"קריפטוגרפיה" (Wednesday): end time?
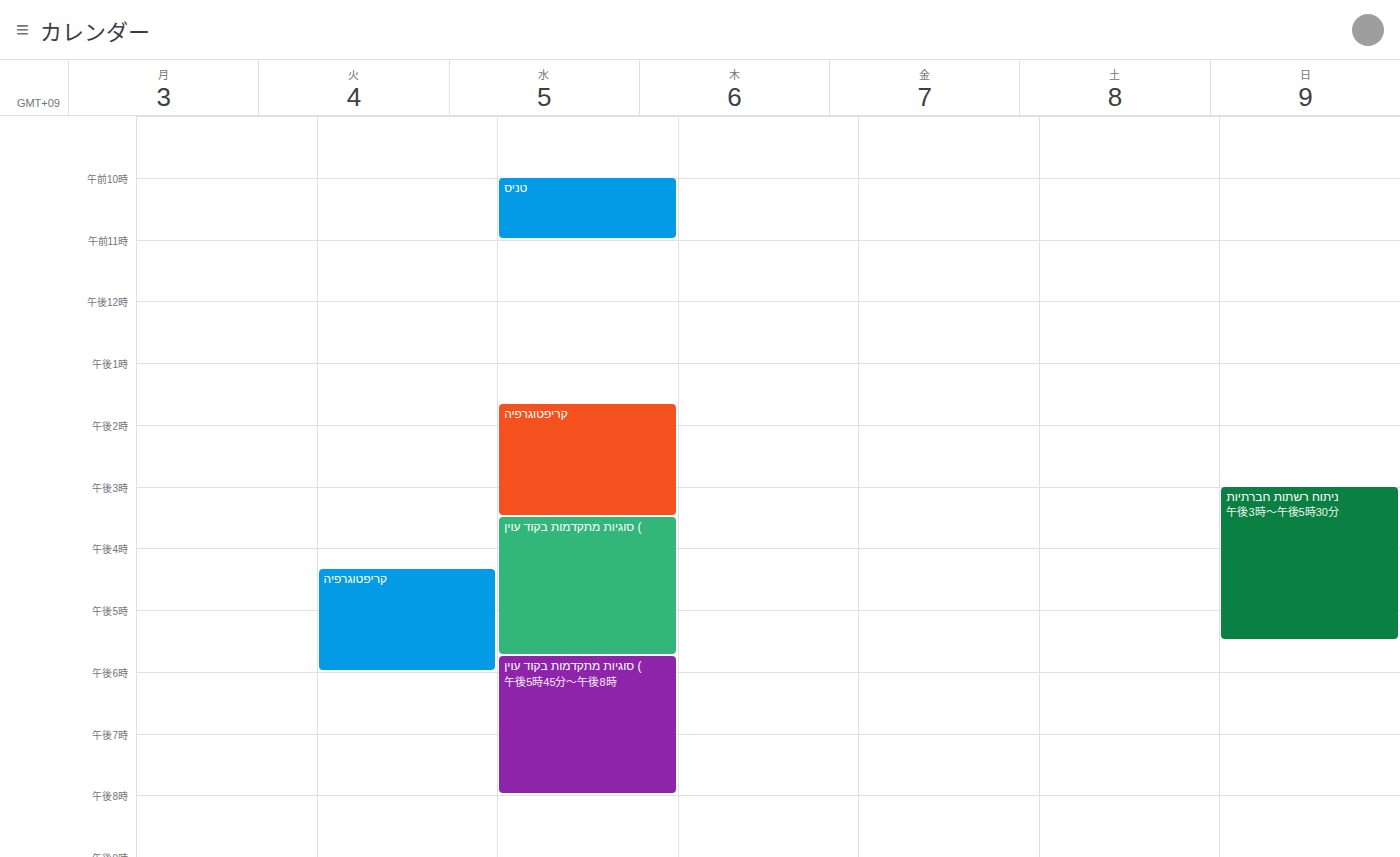
3:30 PM